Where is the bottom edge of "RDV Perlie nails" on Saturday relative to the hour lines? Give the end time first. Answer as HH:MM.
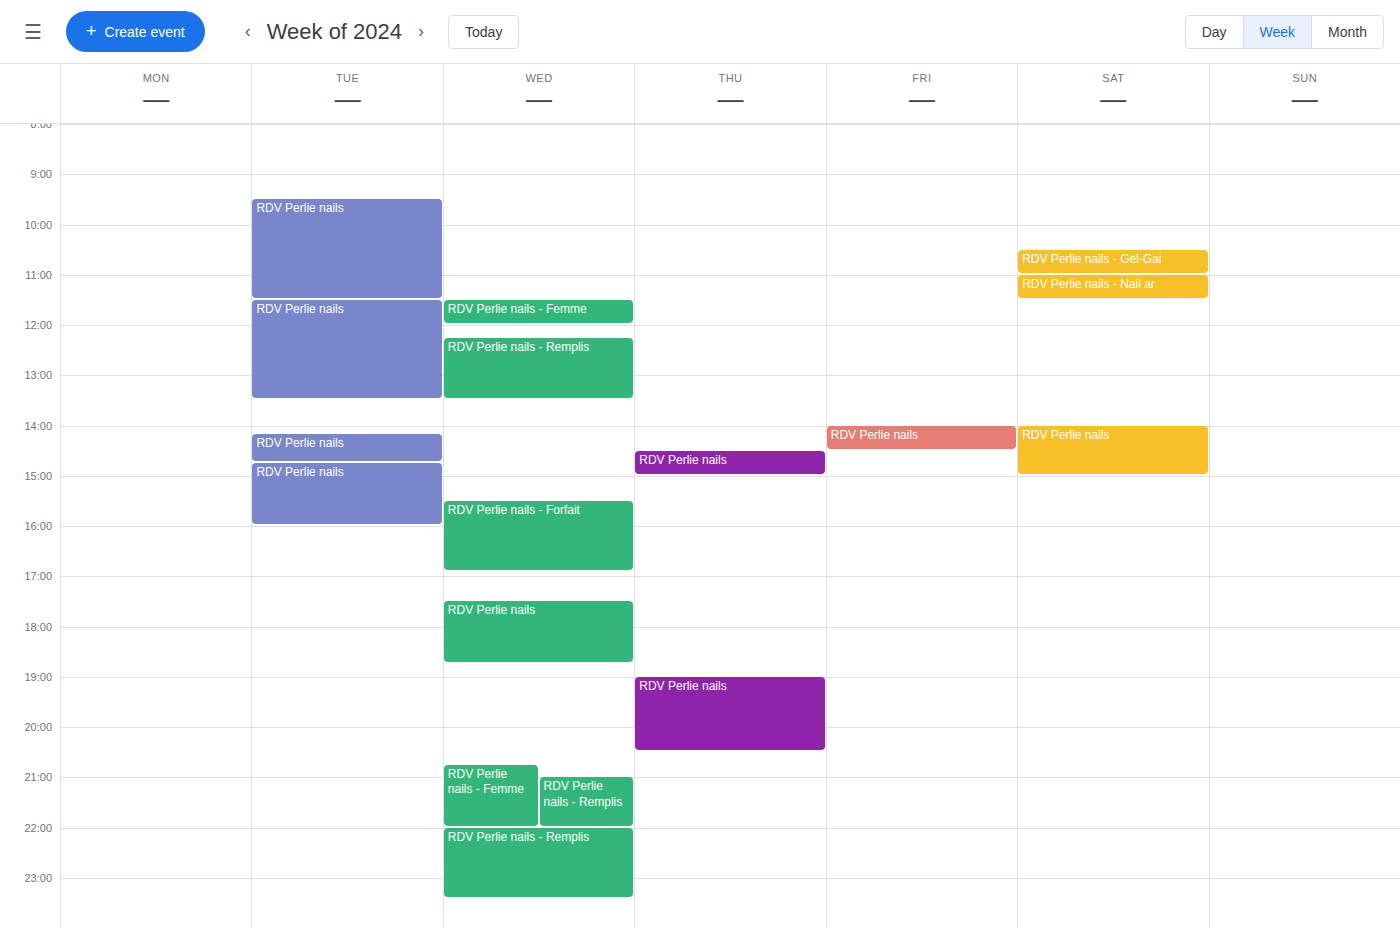
15:00 -- exactly on the 15:00 line.